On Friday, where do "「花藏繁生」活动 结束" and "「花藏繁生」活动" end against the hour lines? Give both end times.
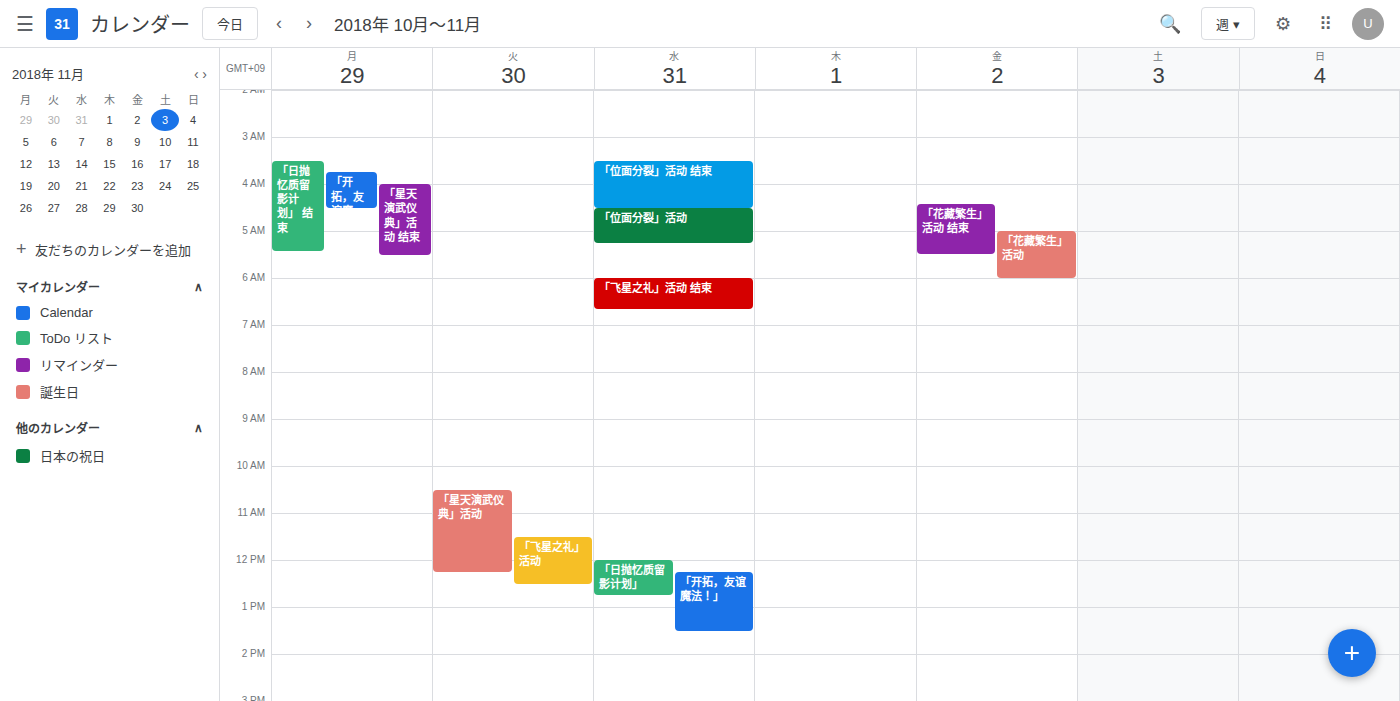
"「花藏繁生」活动 结束": 5:30 AM, halfway between the 5 AM and 6 AM lines. "「花藏繁生」活动": 6:00 AM, exactly on the 6 AM line.